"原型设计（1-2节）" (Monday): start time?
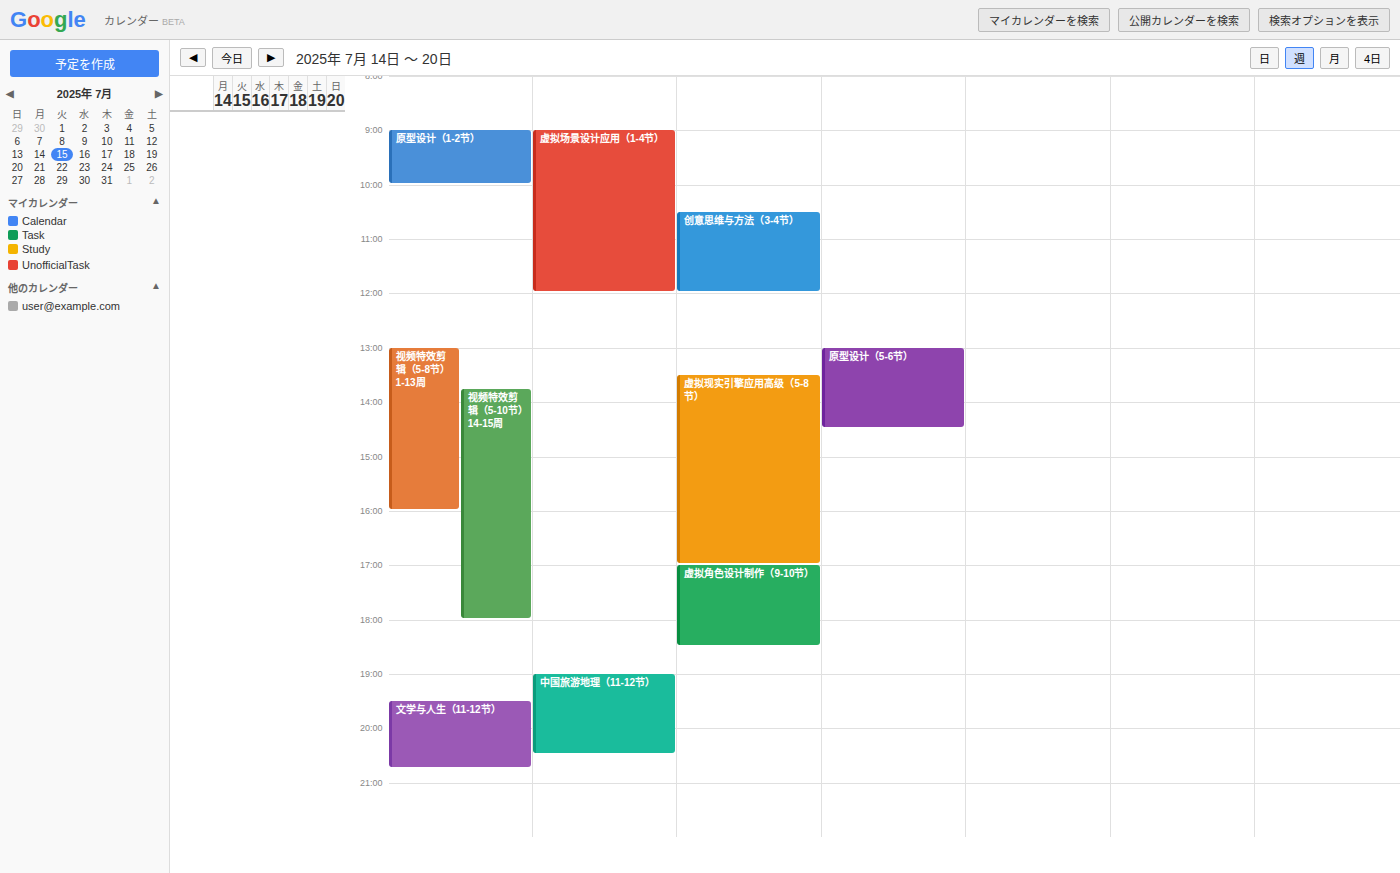
9:00 AM